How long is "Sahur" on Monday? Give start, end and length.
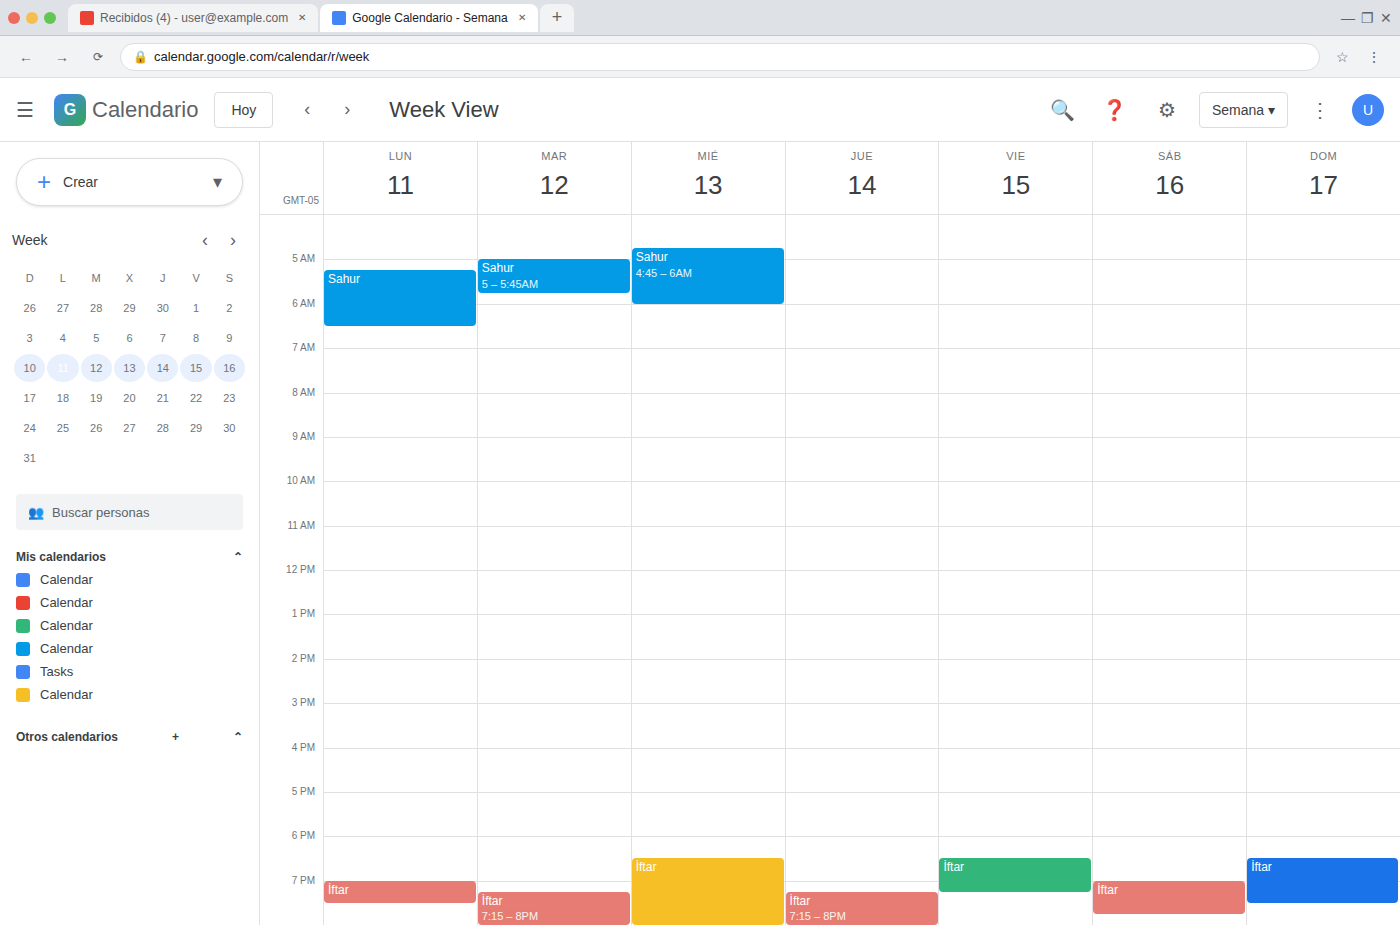
5:15 AM to 6:30 AM, 1 hour 15 minutes